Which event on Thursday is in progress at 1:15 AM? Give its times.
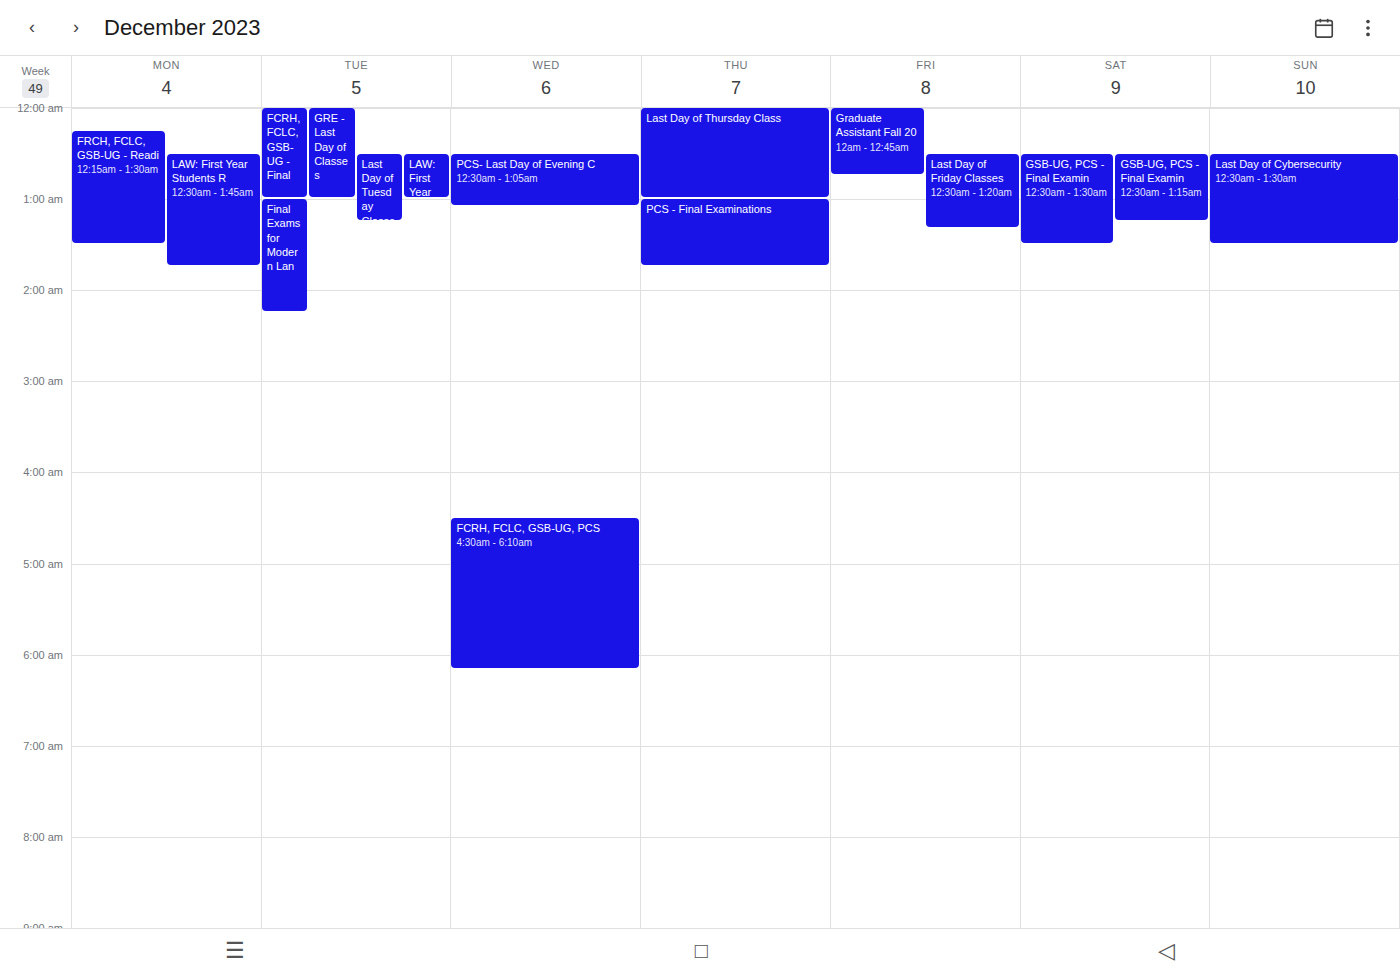
"PCS - Final Examinations", 1:00 AM to 1:45 AM